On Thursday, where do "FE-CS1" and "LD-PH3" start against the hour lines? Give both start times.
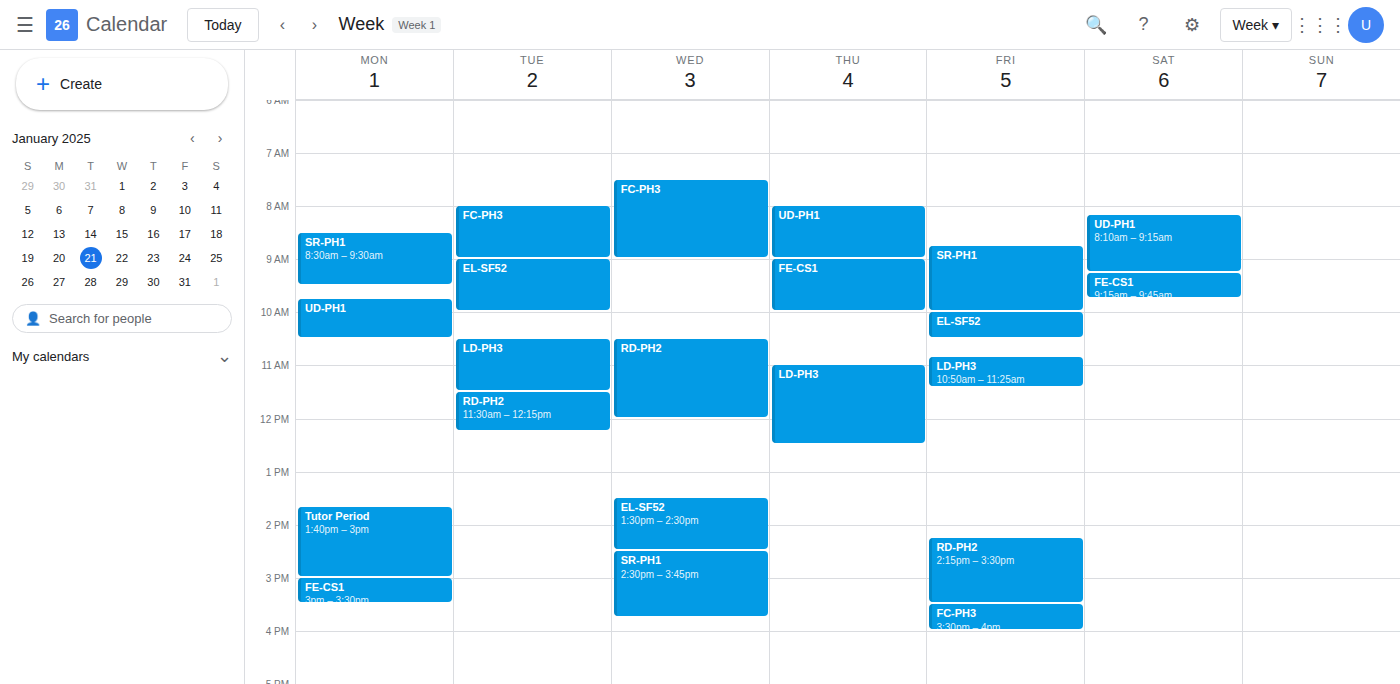
"FE-CS1": 9:00 AM, exactly on the 9 AM line. "LD-PH3": 11:00 AM, exactly on the 11 AM line.